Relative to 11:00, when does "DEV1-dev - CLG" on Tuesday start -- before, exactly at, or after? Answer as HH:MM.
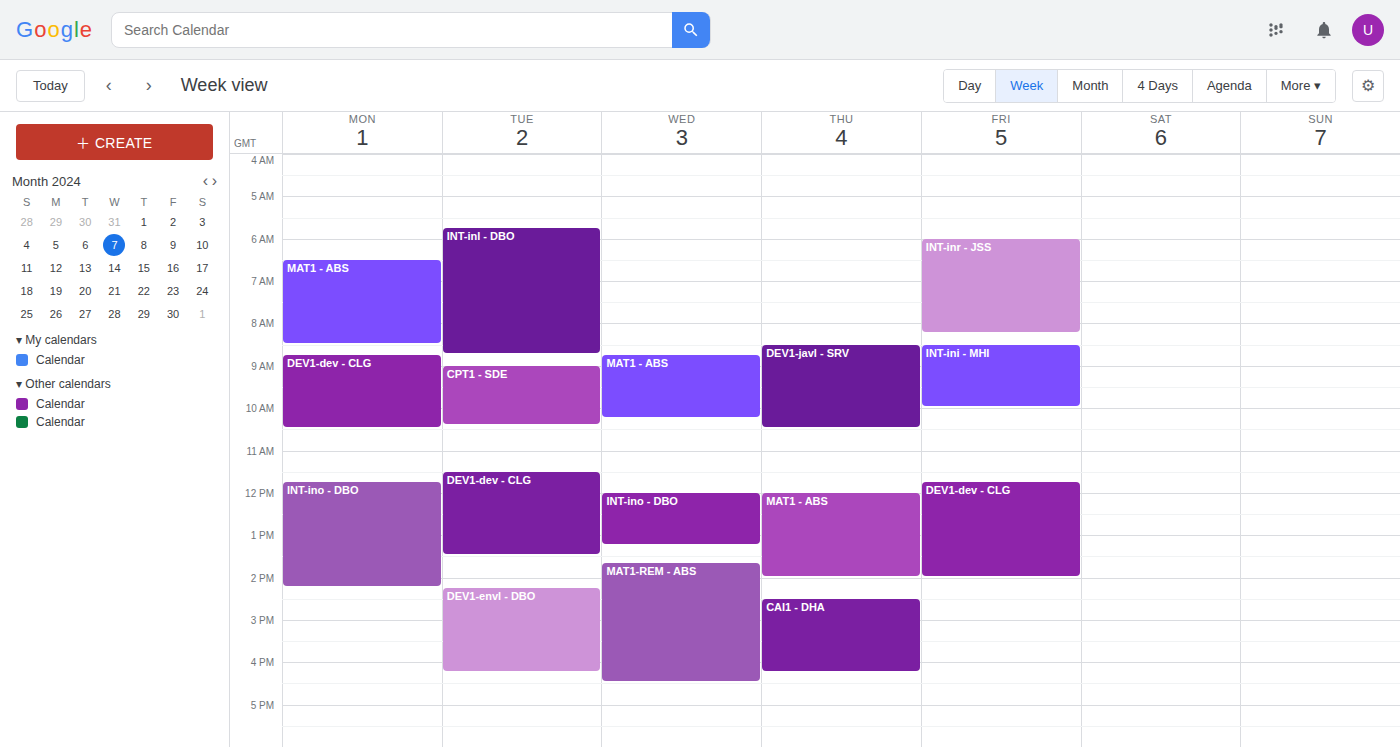
11:30 -- after 11:00, 30 minutes below the 11:00 line.